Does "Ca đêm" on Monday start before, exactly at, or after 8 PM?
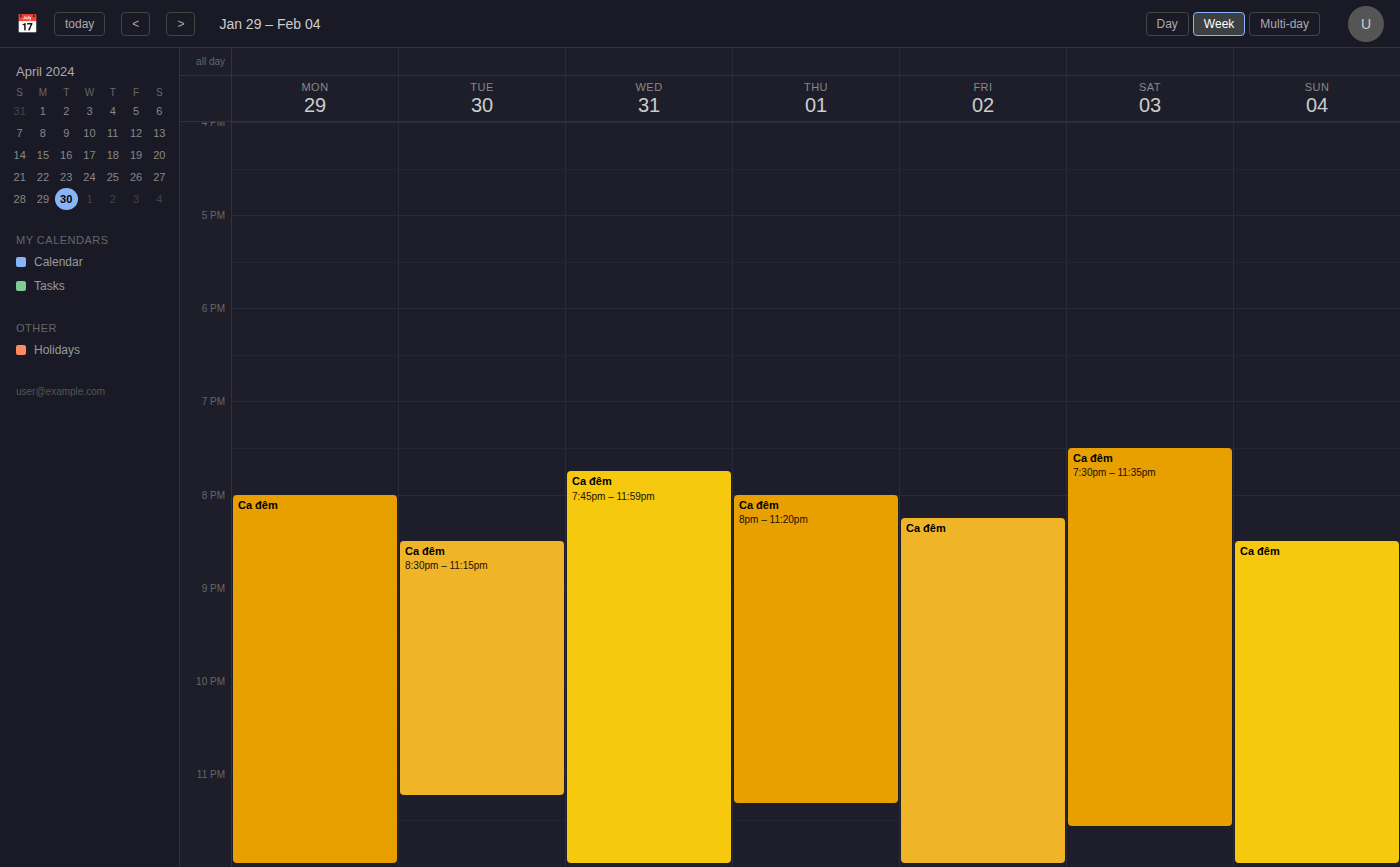
8:00 PM -- exactly at 8 PM, on the 8 PM line.